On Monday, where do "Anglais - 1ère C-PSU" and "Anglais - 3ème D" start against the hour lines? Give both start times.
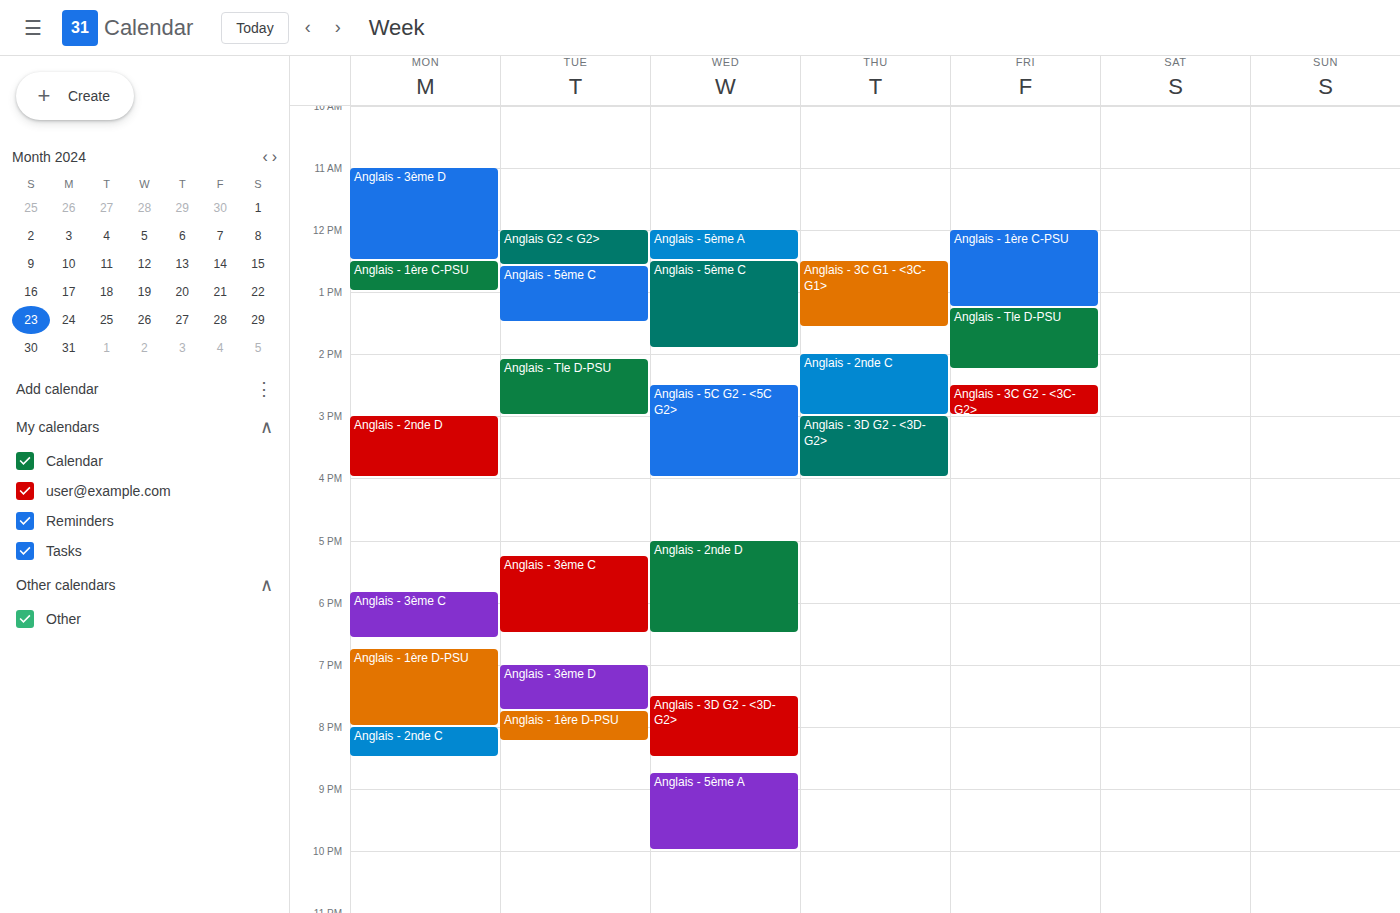
"Anglais - 1ère C-PSU": 12:30 PM, halfway between the 12 PM and 1 PM lines. "Anglais - 3ème D": 11:00 AM, exactly on the 11 AM line.